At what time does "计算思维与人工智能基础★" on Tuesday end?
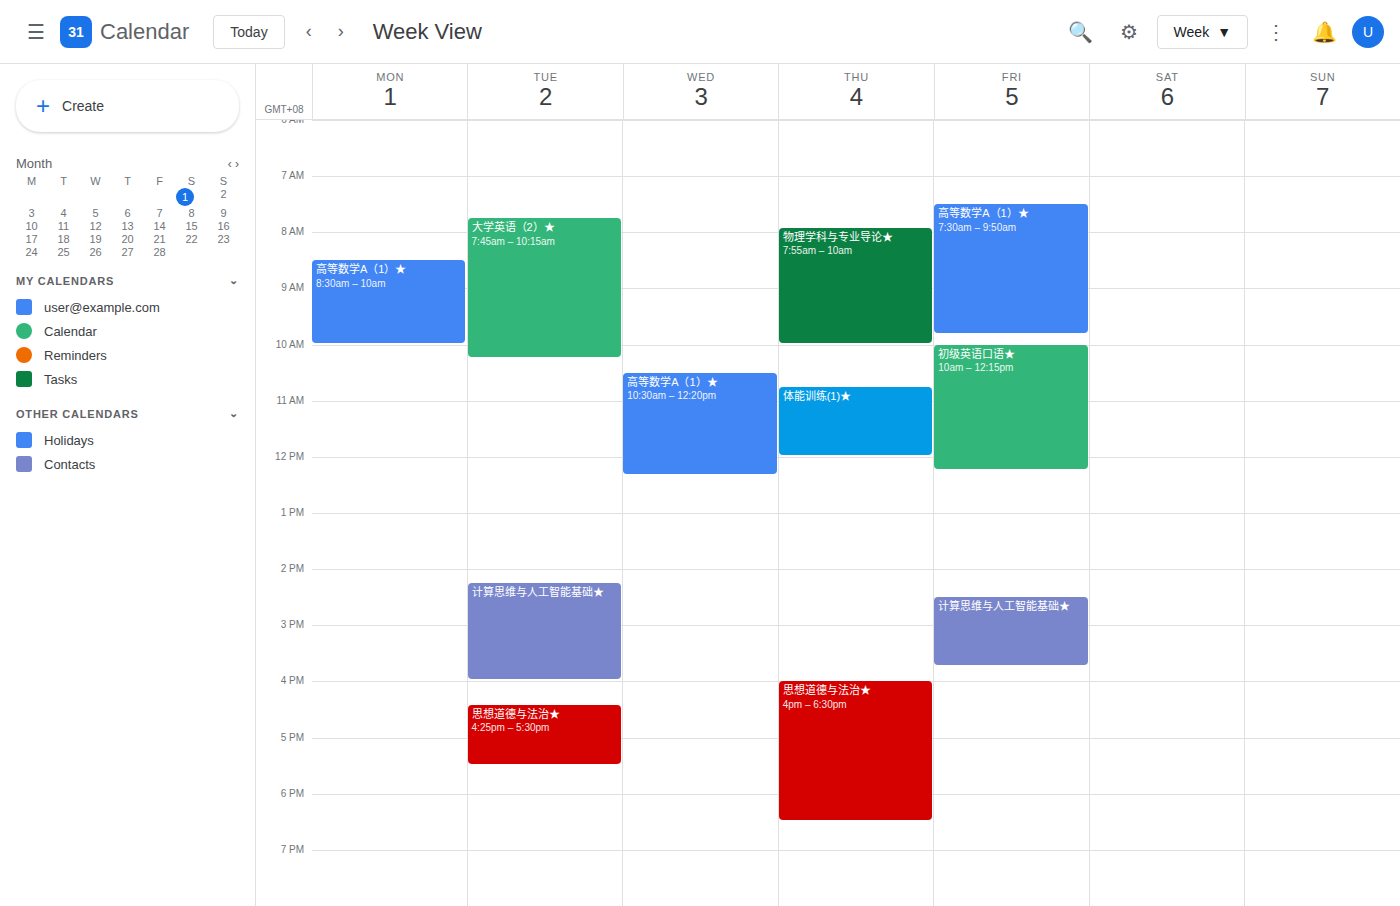
4:00 PM